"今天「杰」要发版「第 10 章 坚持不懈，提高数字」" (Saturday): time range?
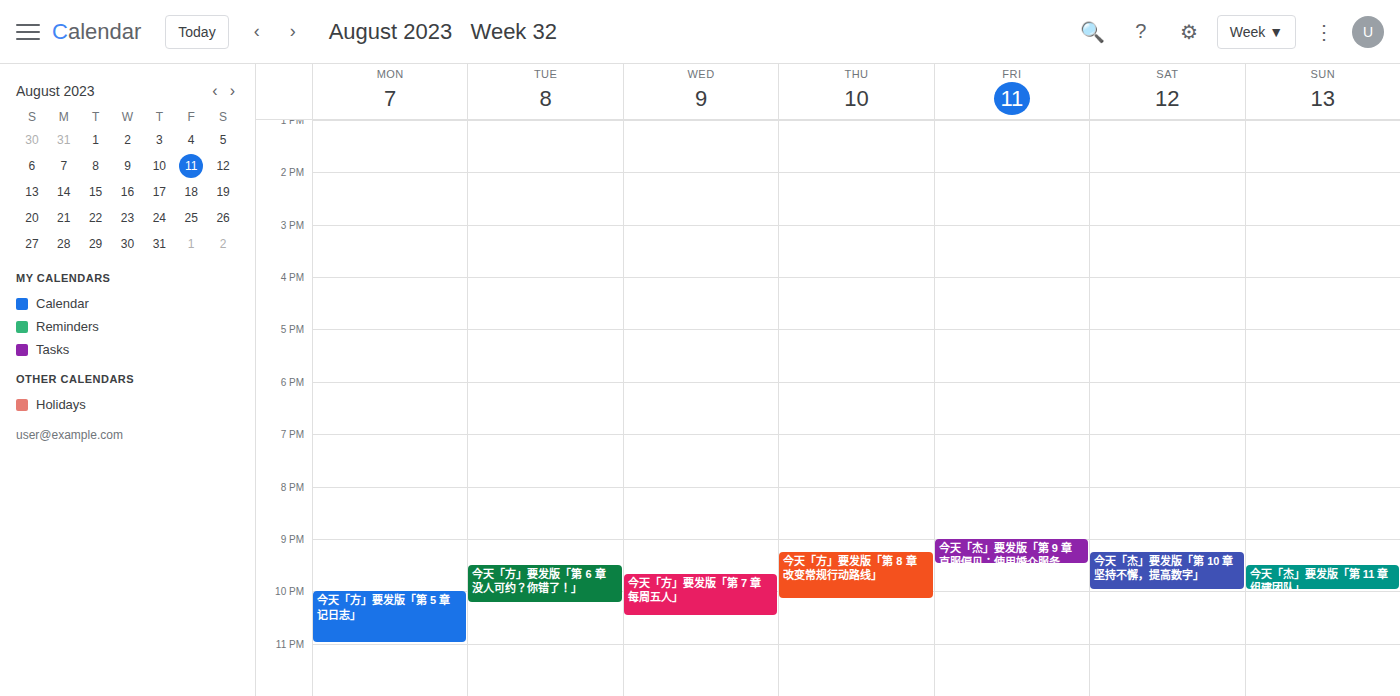
9:15 PM to 10:00 PM